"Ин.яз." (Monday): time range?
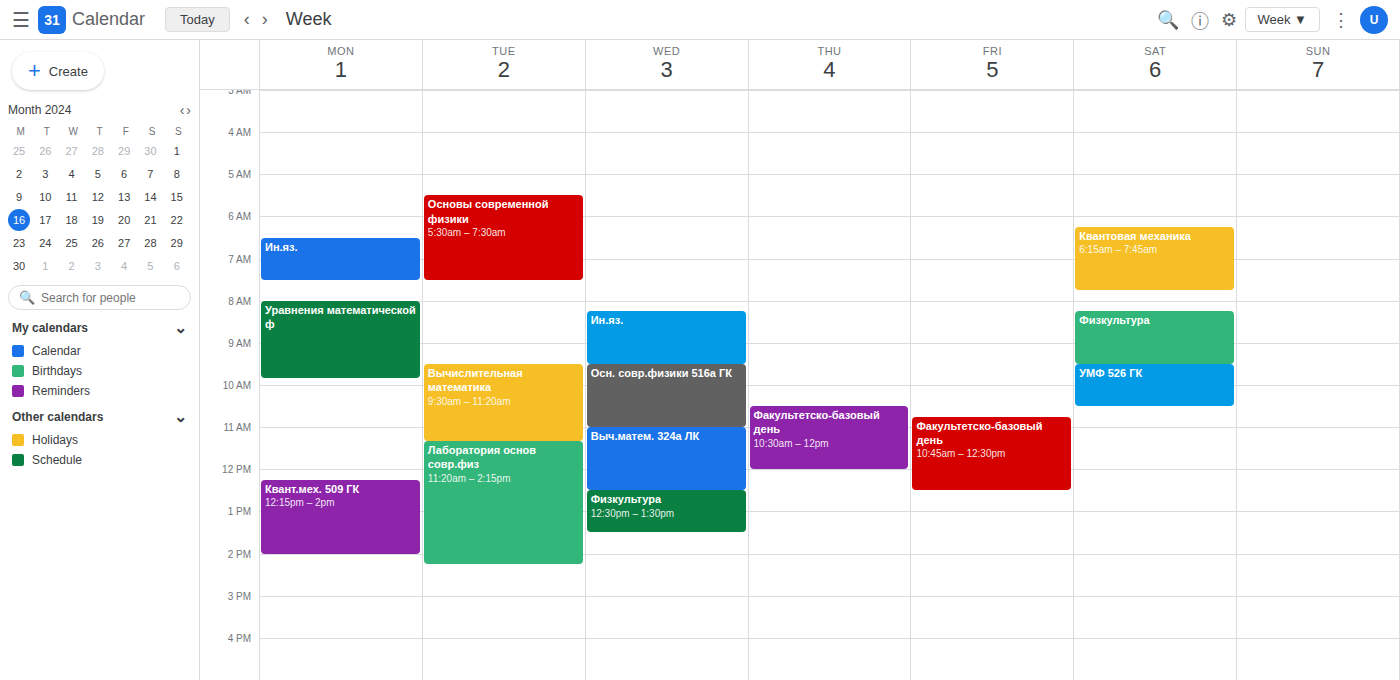
6:30 AM to 7:30 AM